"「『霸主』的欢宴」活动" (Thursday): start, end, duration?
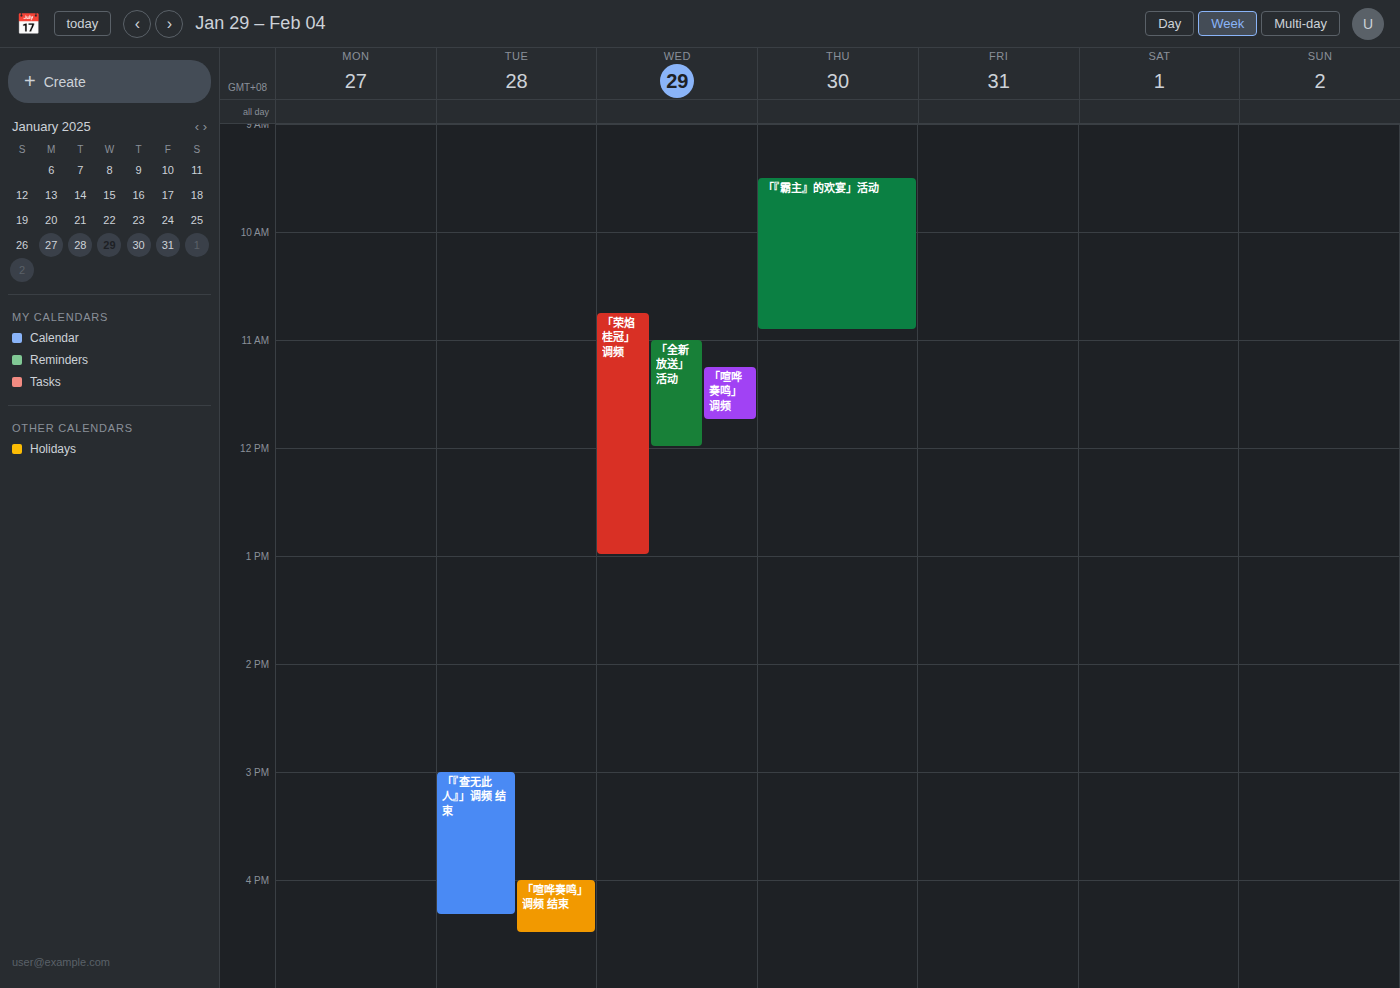
09:30 to 10:55, 1 hour 25 minutes